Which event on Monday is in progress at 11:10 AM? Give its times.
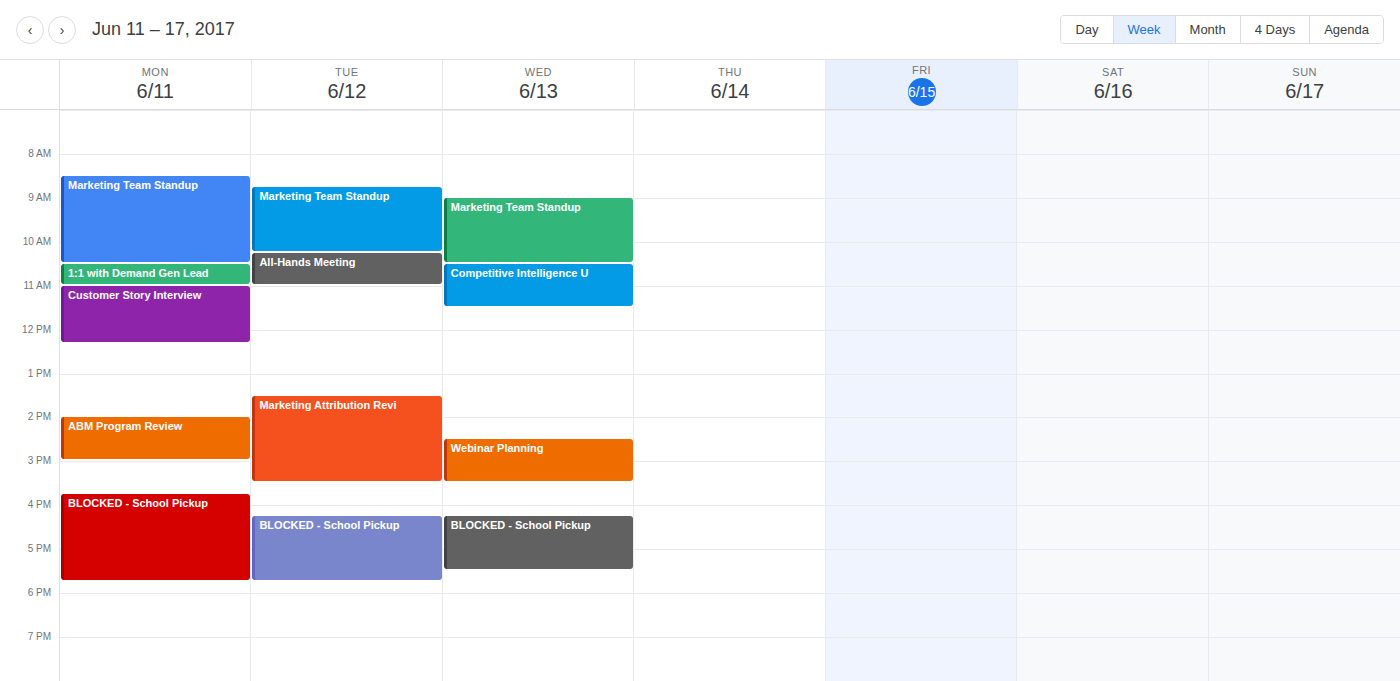
"Customer Story Interview", 11:00 AM to 12:20 PM